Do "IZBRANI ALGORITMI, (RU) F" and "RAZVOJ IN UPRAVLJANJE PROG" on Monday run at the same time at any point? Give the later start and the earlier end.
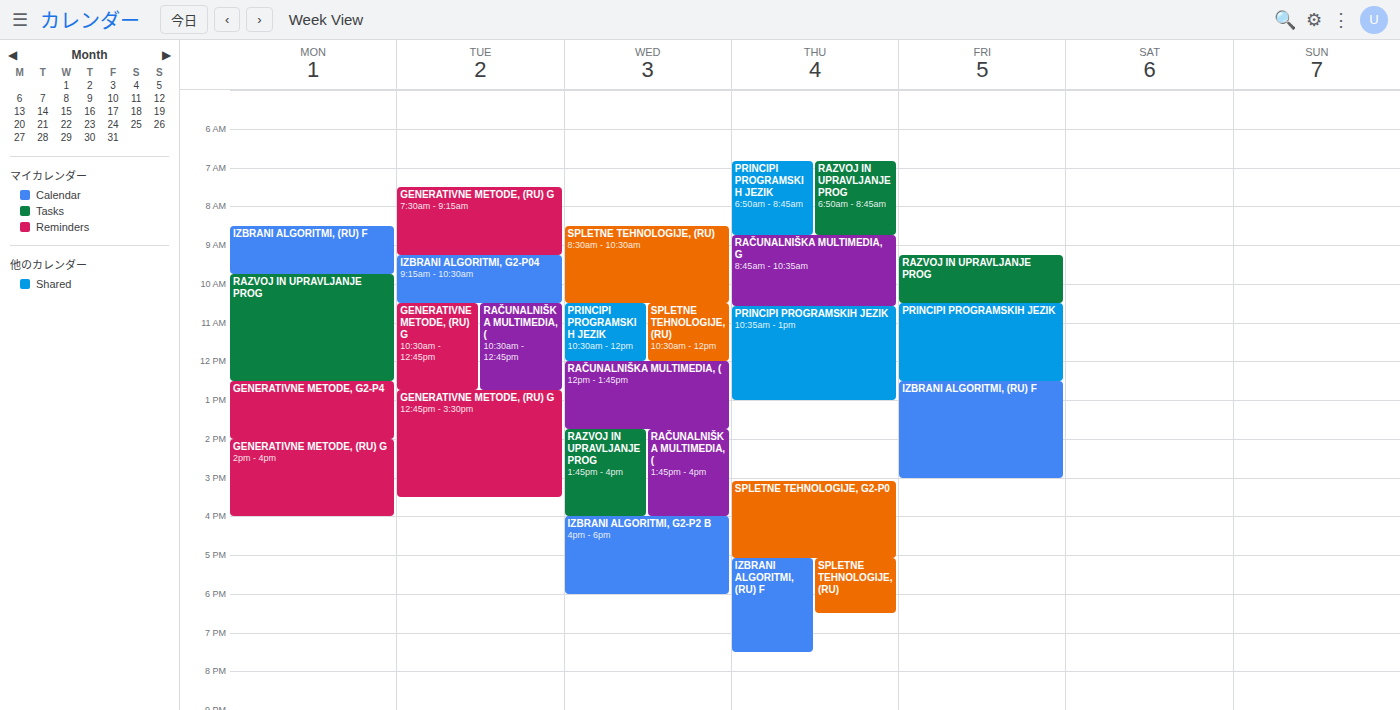
"IZBRANI ALGORITMI, (RU) F" ends at 9:45 AM, exactly when "RAZVOJ IN UPRAVLJANJE PROG" starts -- they touch but do not overlap.